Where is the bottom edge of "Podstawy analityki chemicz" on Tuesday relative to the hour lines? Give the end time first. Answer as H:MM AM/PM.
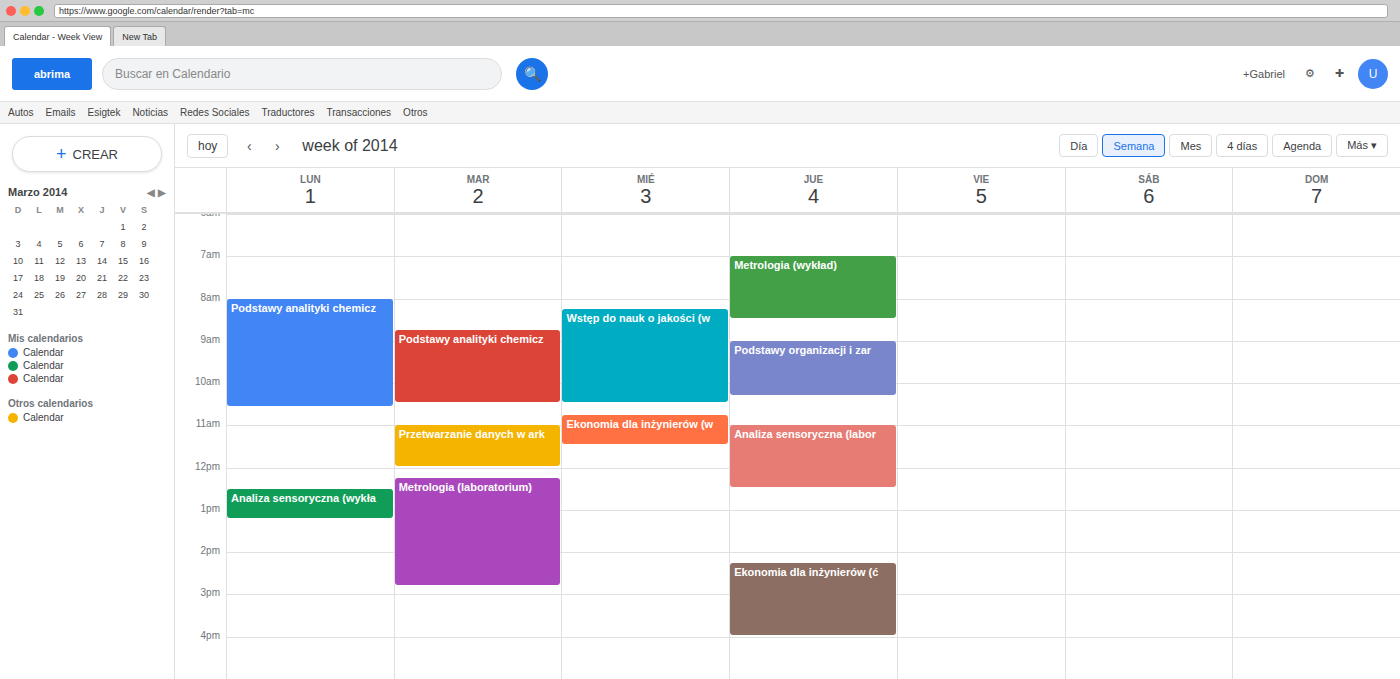
10:30 AM -- halfway between the 10 AM and 11 AM lines.